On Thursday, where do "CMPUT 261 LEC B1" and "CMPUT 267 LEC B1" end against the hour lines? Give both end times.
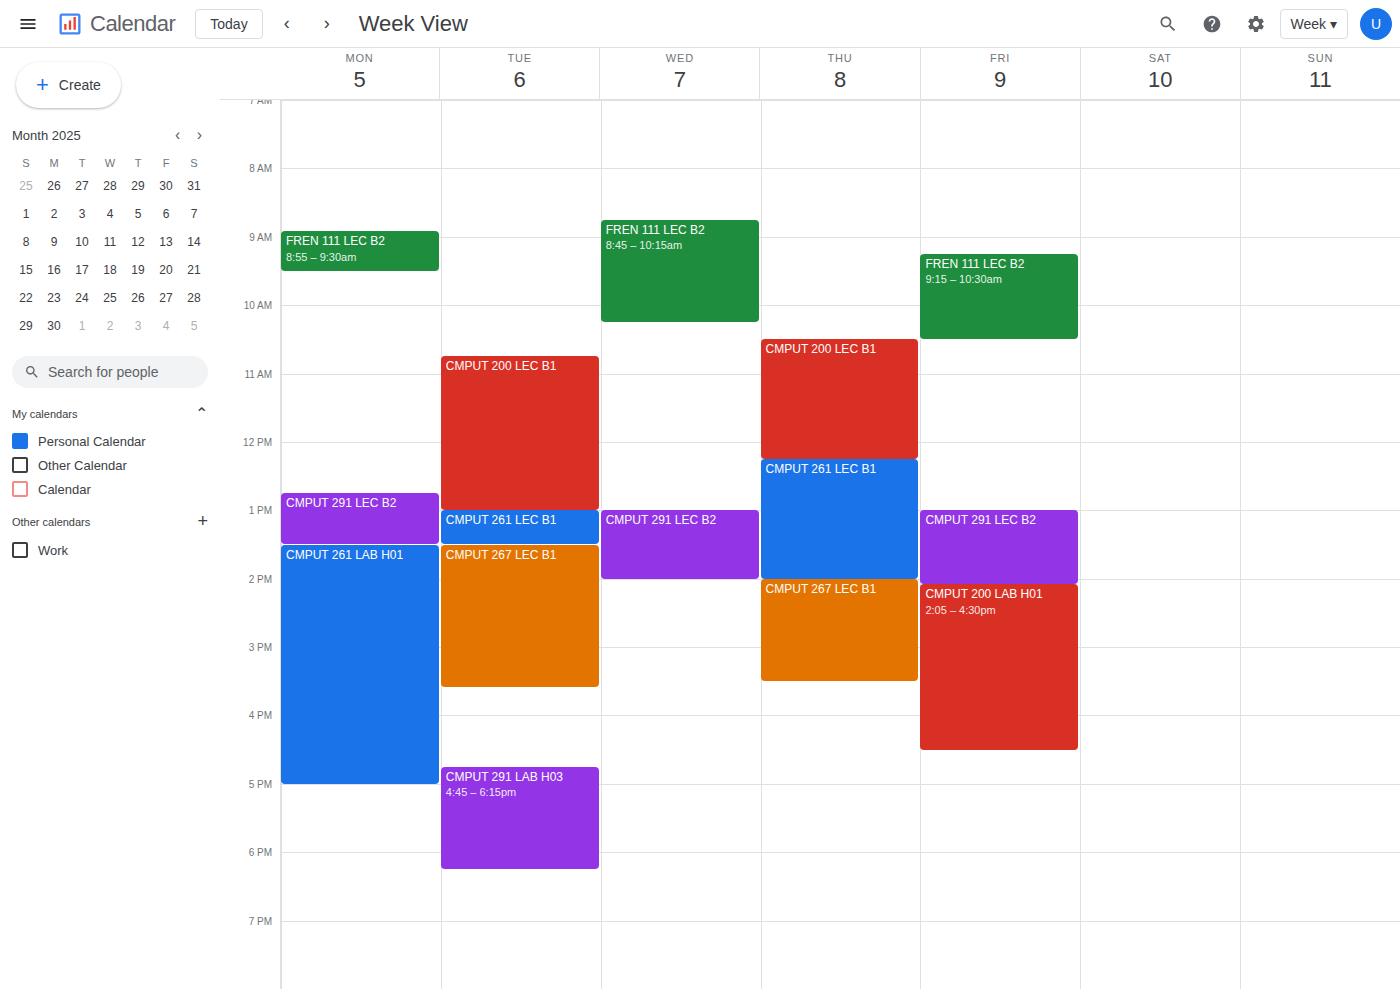
"CMPUT 261 LEC B1": 2:00 PM, exactly on the 2 PM line. "CMPUT 267 LEC B1": 3:30 PM, halfway between the 3 PM and 4 PM lines.